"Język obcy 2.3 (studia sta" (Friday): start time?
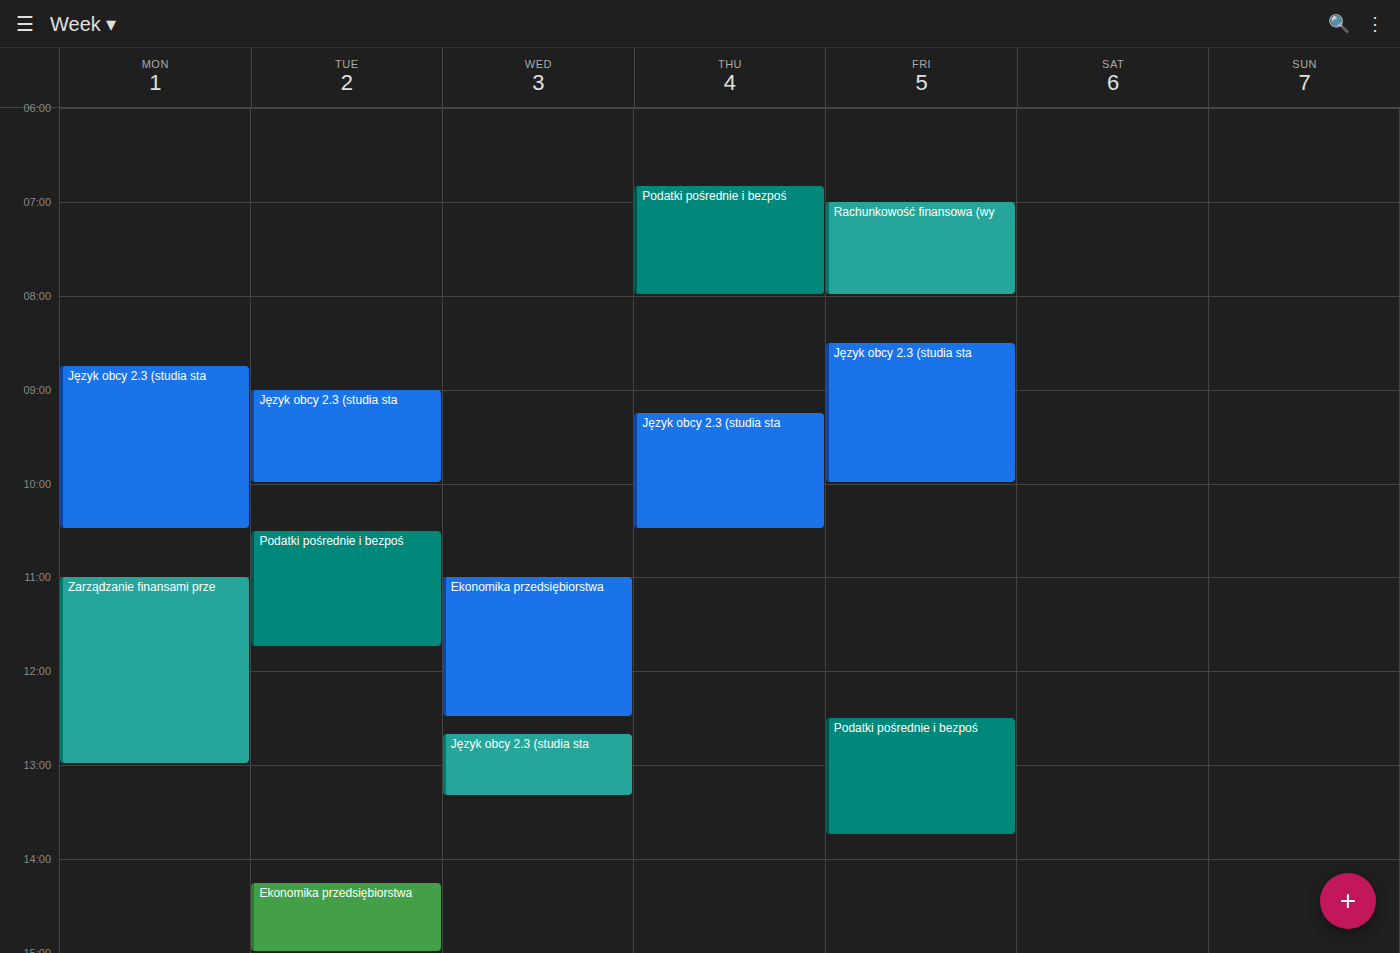
08:30